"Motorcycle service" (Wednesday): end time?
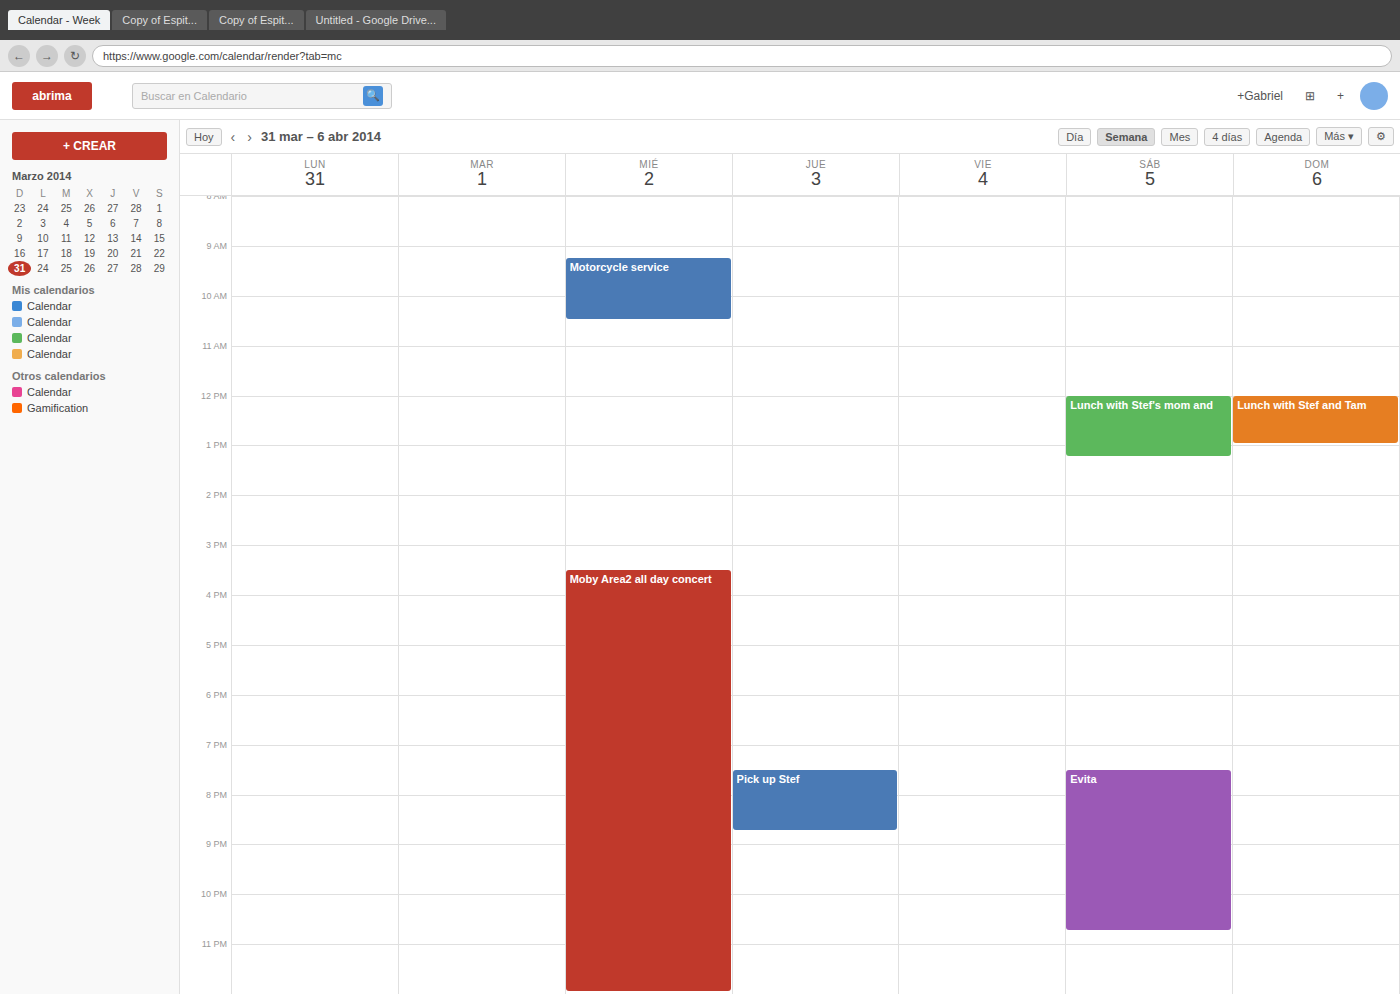
10:30 AM